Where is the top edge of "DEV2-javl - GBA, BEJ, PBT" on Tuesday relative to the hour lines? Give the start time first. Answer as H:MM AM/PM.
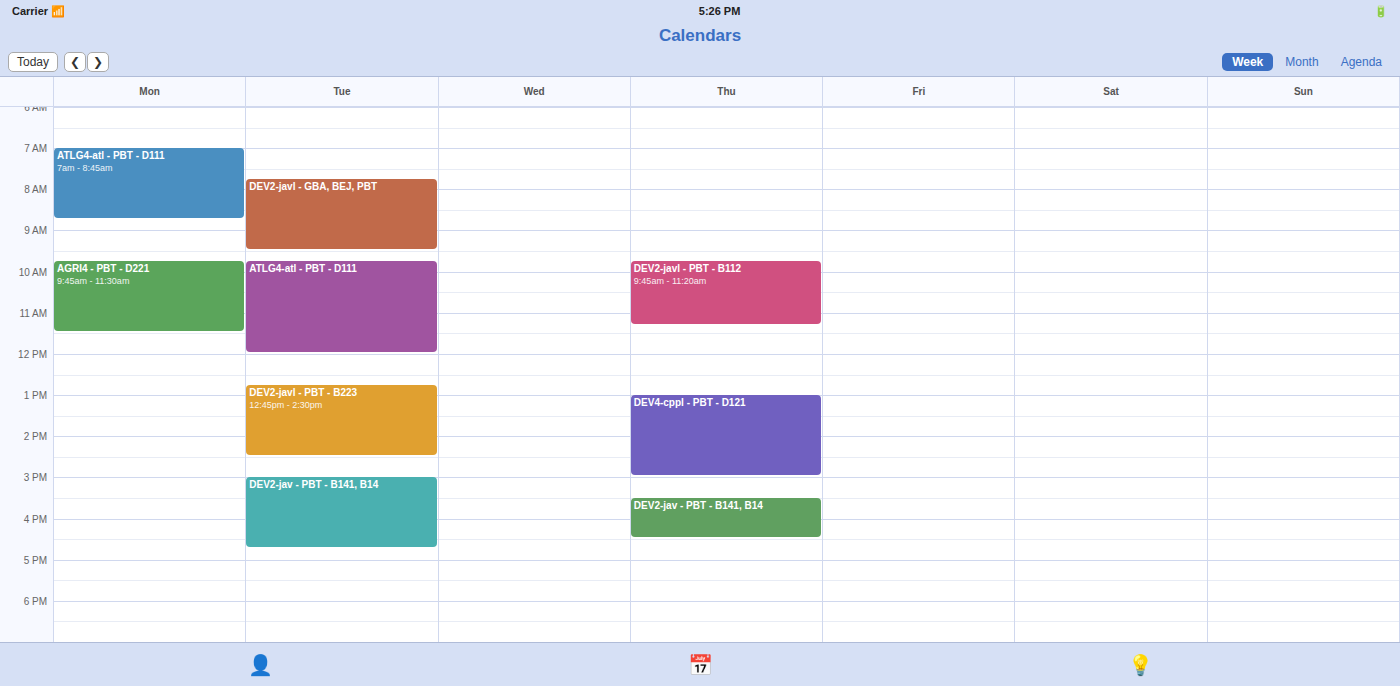
7:45 AM -- neither: three quarters of the way from the 7 AM line to the 8 AM line.